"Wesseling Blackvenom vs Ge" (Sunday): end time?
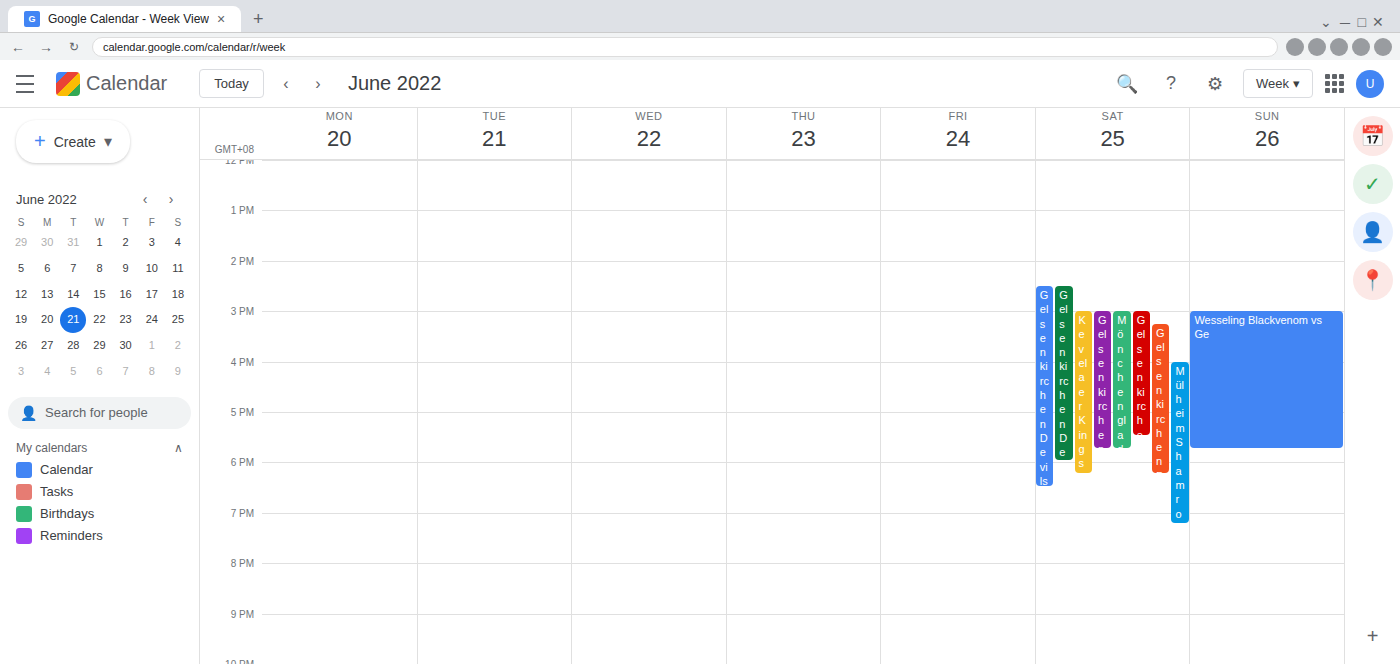
17:45